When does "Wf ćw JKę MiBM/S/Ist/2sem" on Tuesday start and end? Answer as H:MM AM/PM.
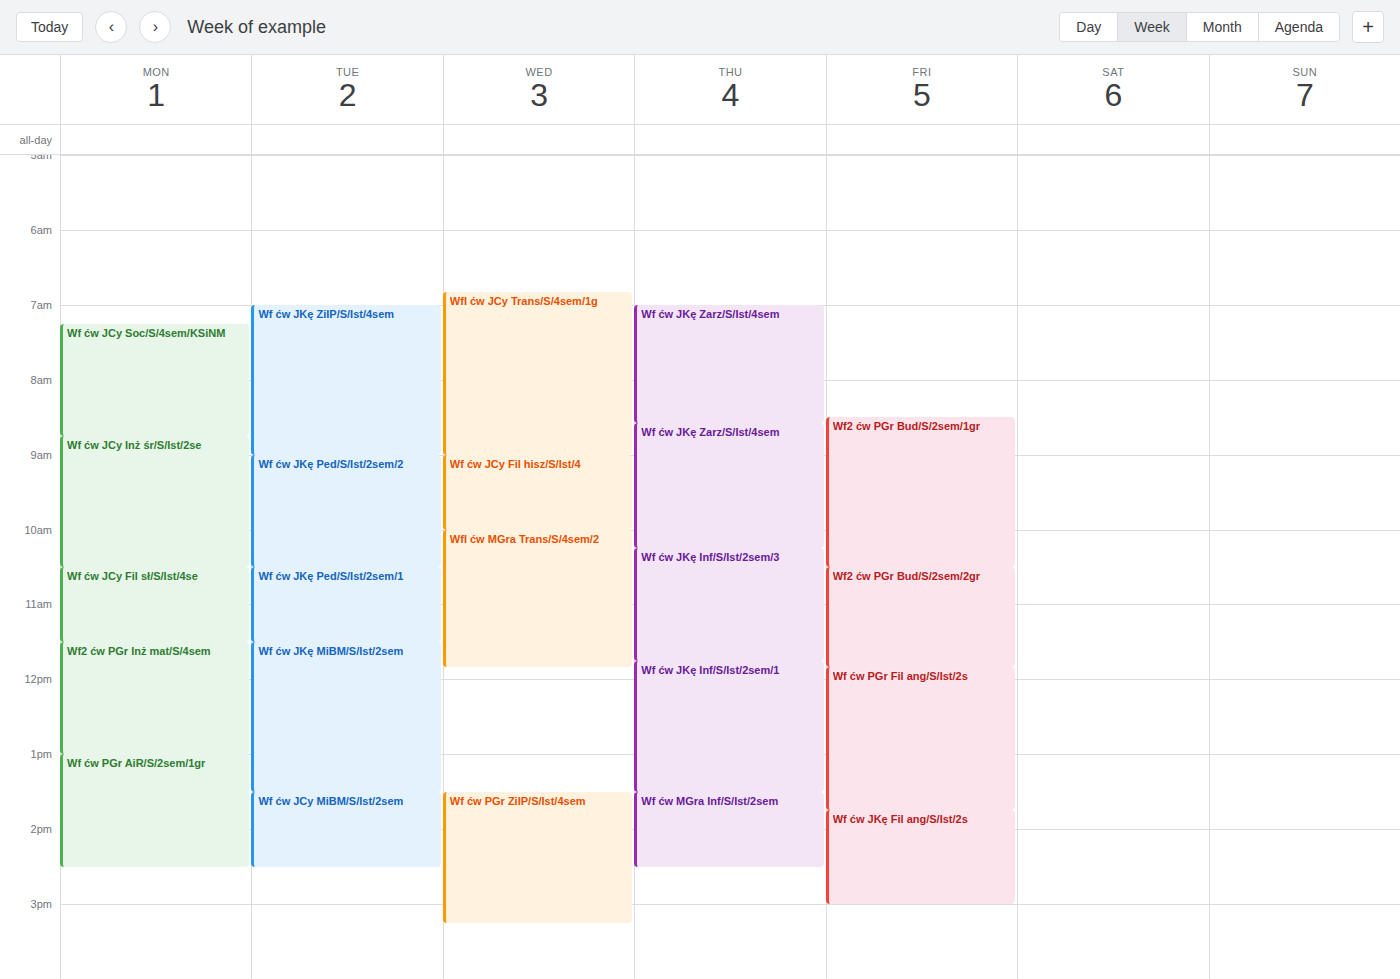
11:30 AM to 1:30 PM